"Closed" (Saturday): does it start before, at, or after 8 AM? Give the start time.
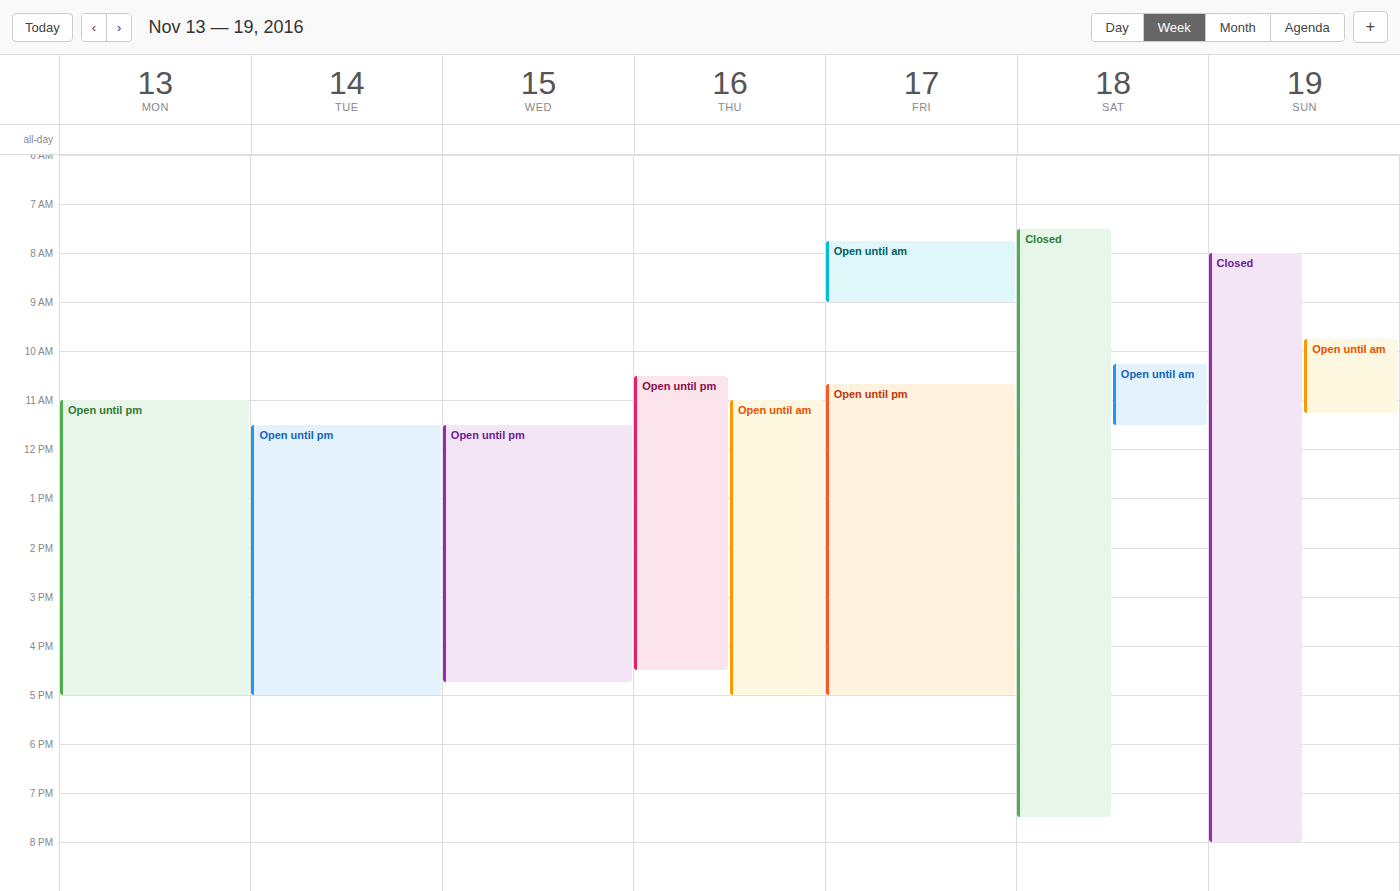
7:30 AM -- before 8 AM, 30 minutes above the 8 AM line.